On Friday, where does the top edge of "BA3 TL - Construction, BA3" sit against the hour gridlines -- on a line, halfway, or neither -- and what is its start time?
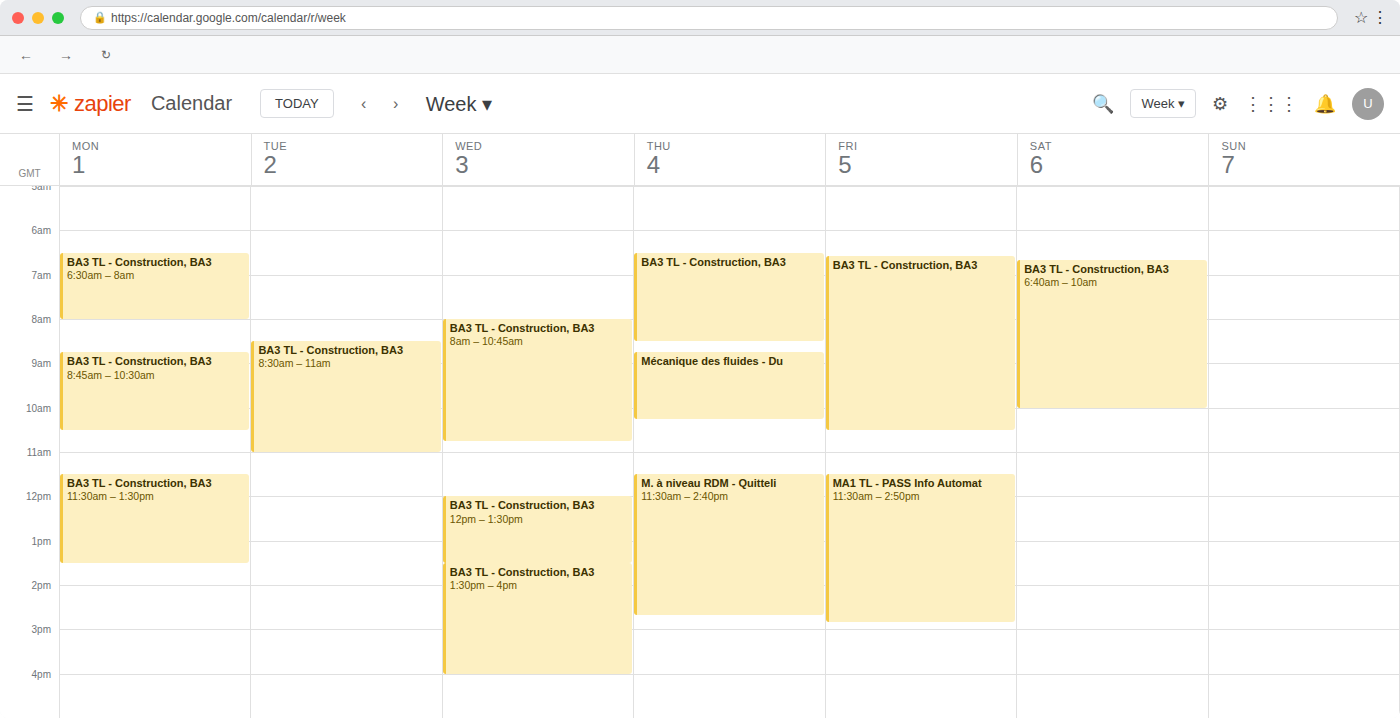
6:35 AM -- neither: 35 minutes below the 6 AM line and 25 minutes above the 7 AM line.